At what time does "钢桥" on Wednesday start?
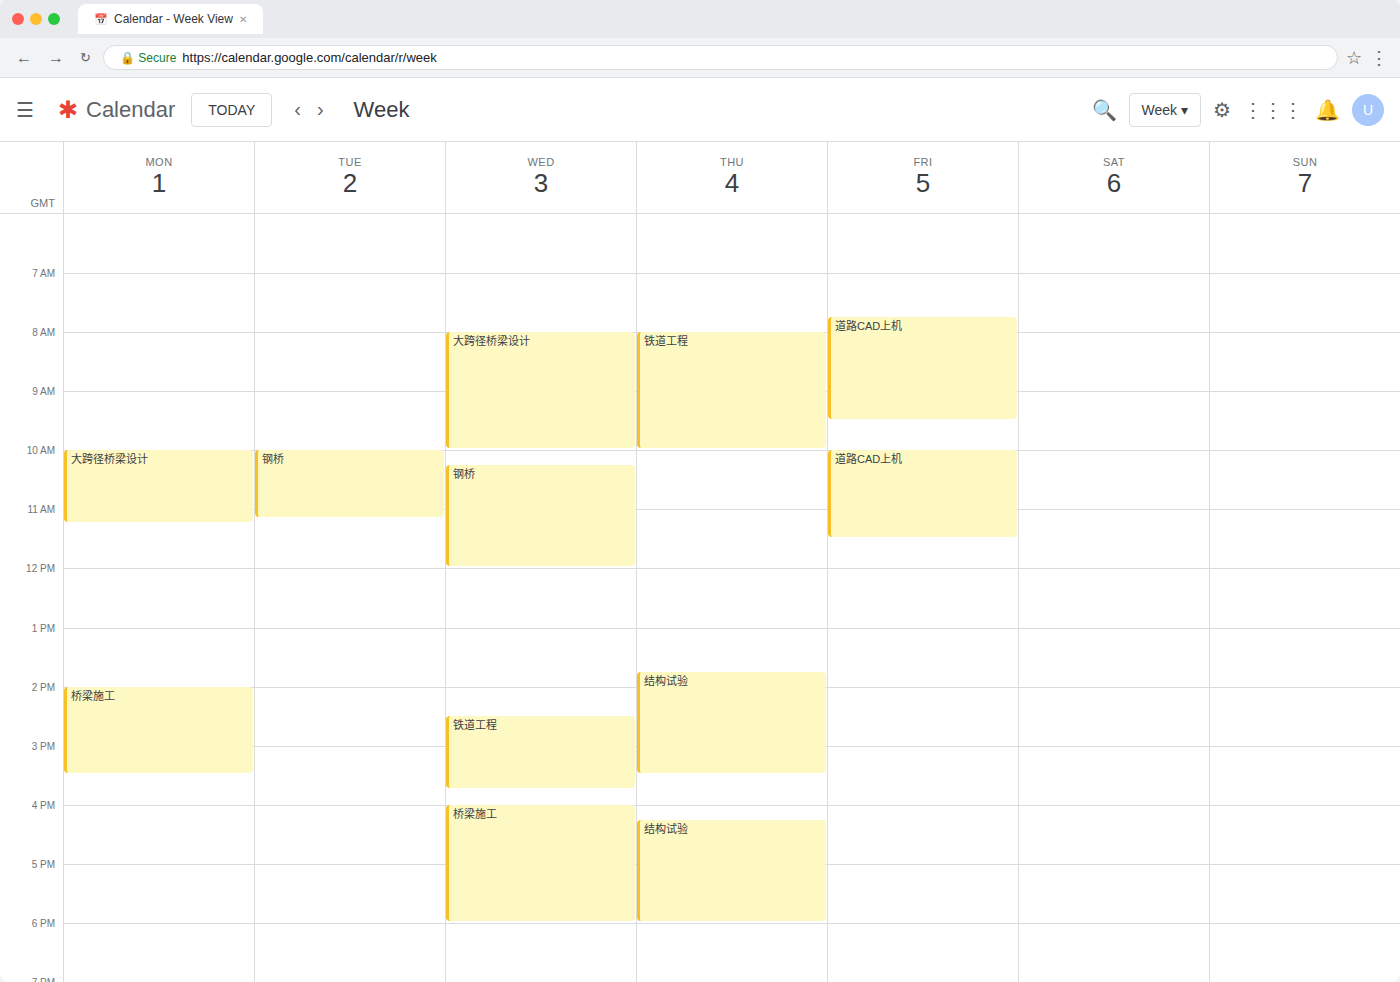
10:15 AM